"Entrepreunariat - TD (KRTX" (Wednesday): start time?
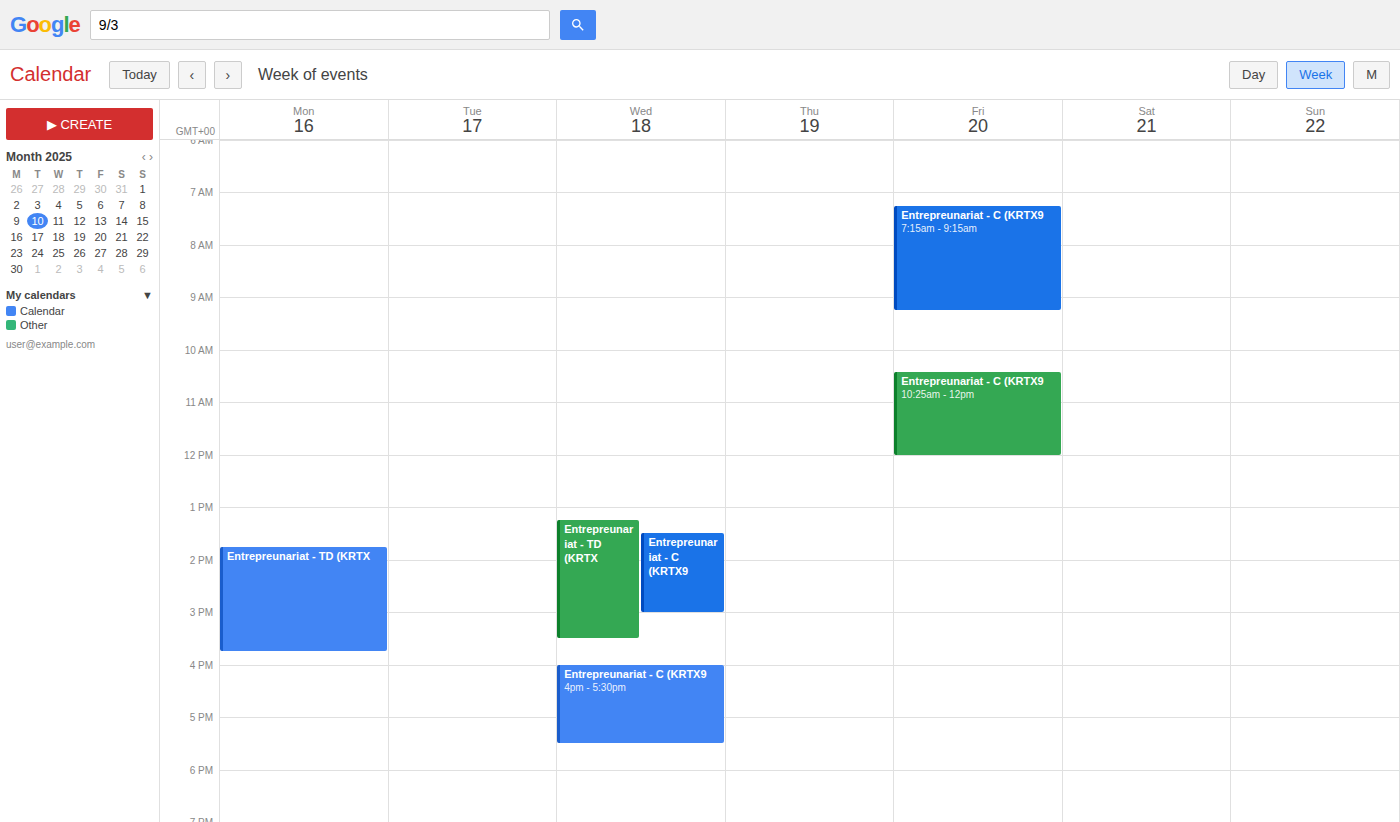
1:15 PM